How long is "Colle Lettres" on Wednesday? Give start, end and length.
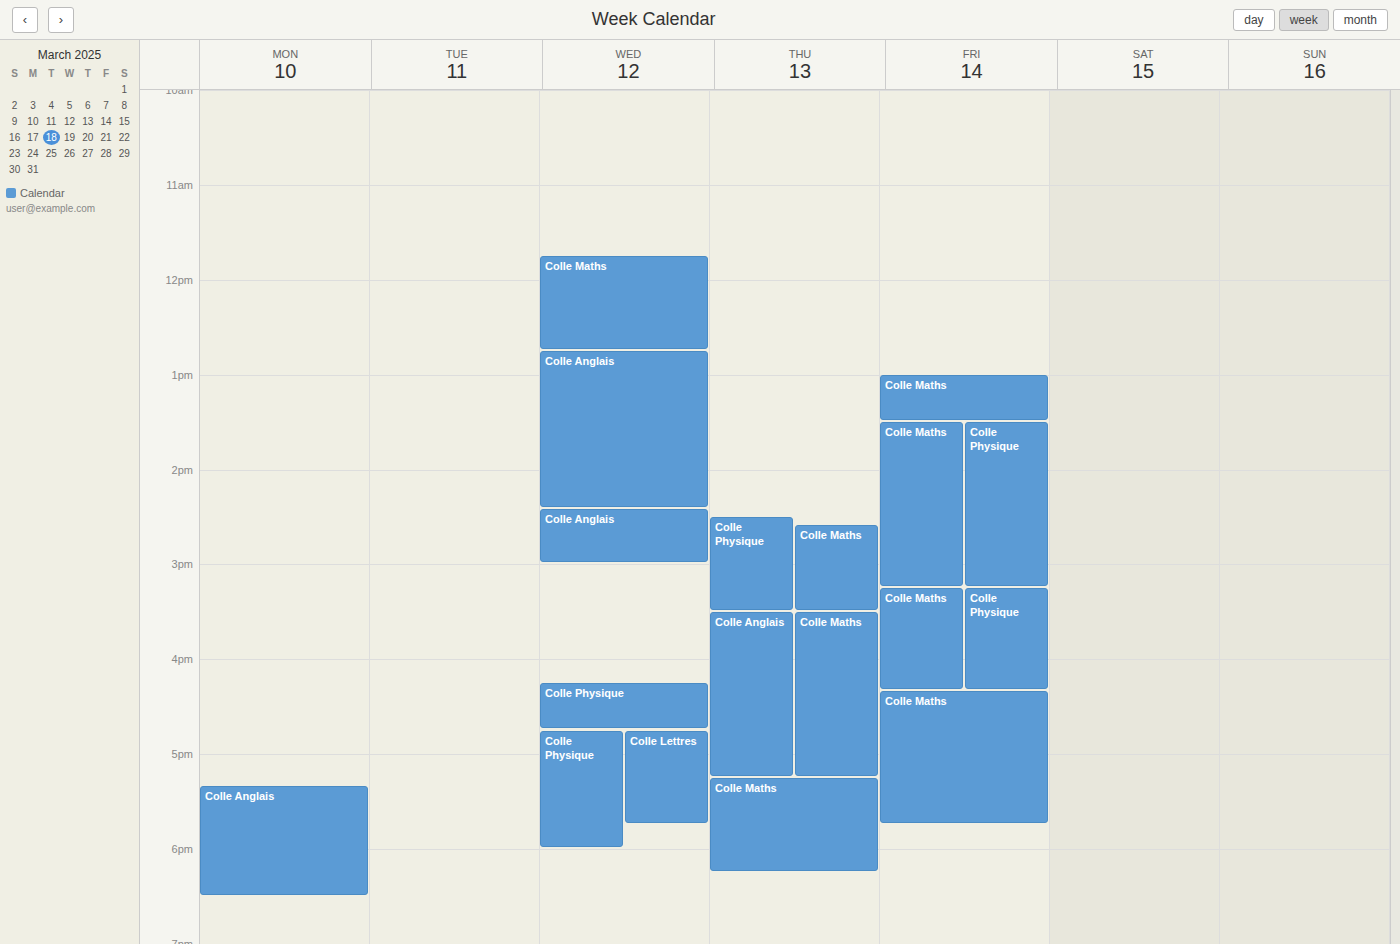
16:45 to 17:45, 1 hour